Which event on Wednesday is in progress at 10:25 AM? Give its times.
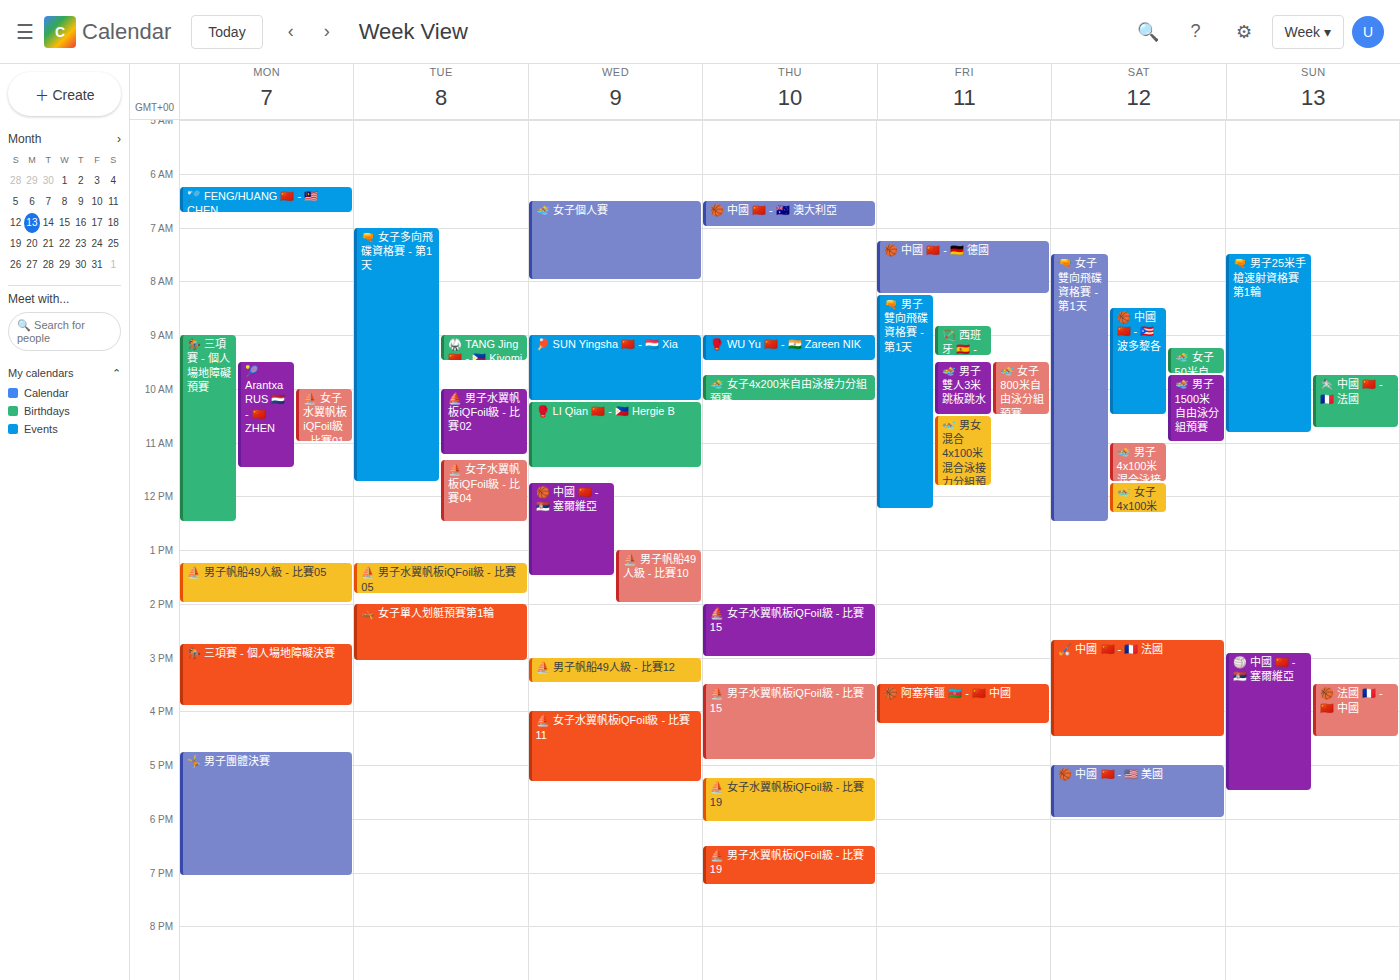
"🥊 LI Qian 🇨🇳 - 🇵🇭 Hergie B", 10:15 AM to 11:30 AM